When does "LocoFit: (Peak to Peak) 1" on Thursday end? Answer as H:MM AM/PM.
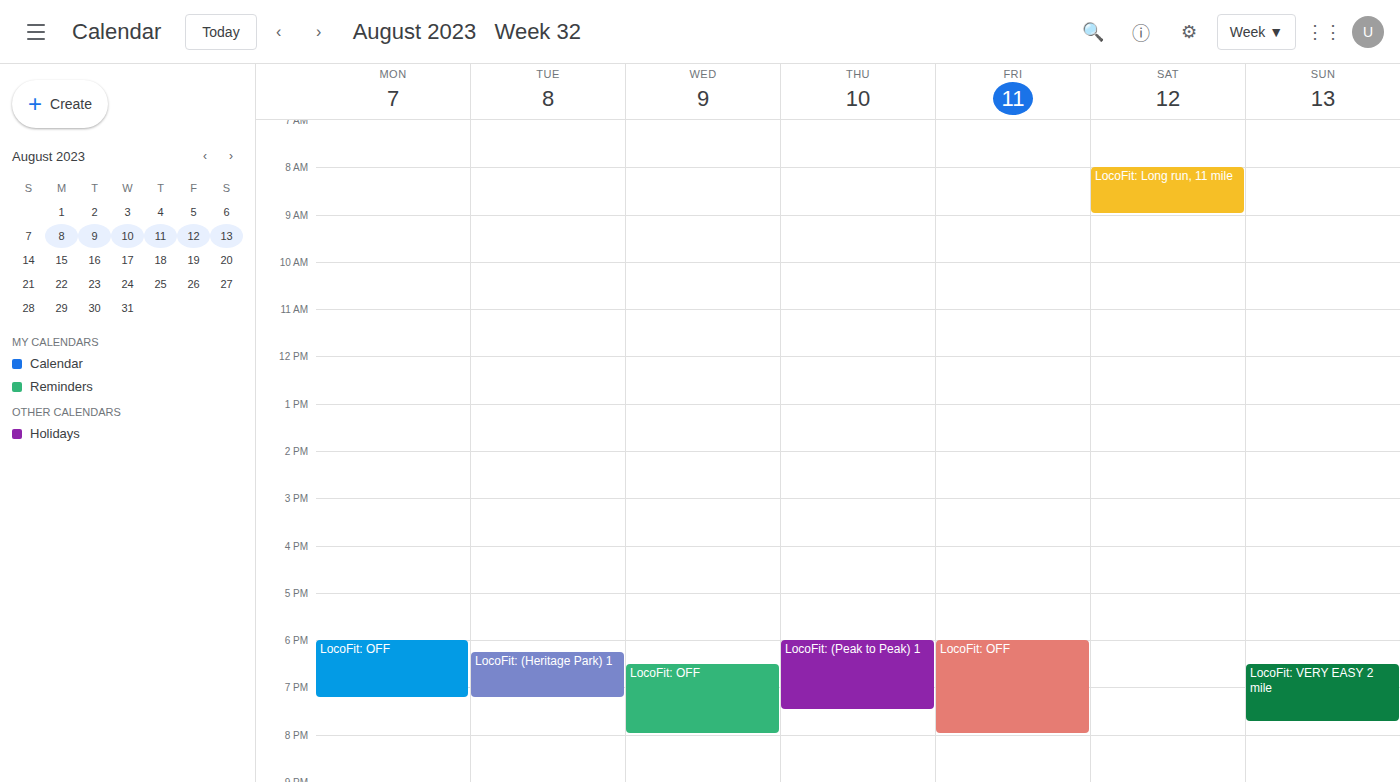
7:30 PM